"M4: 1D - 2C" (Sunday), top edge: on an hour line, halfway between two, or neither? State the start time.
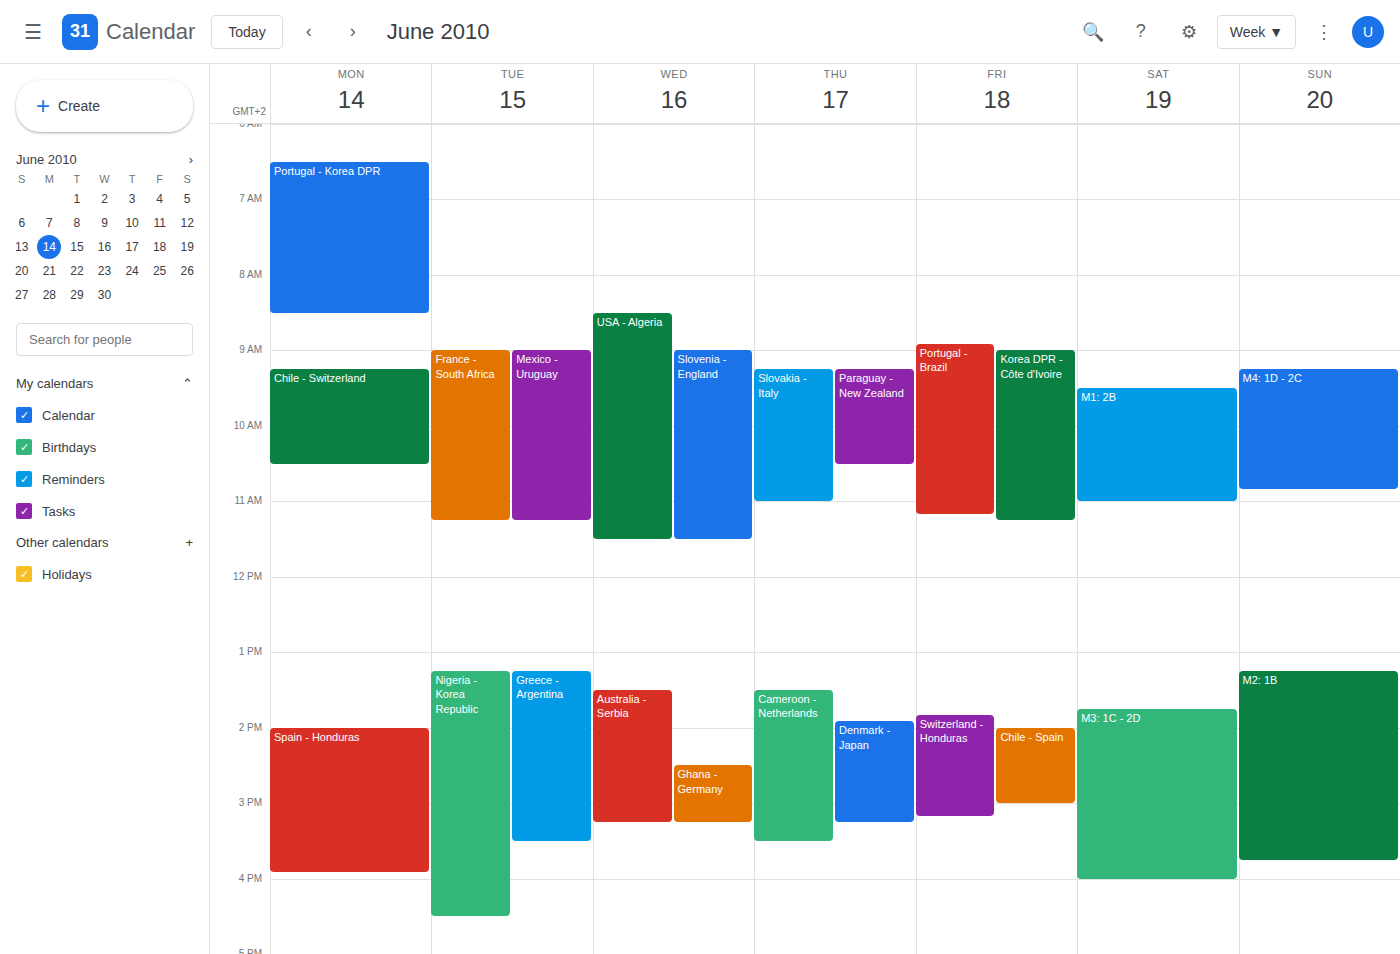
9:15 AM -- neither: a quarter of the way from the 9 AM line to the 10 AM line.